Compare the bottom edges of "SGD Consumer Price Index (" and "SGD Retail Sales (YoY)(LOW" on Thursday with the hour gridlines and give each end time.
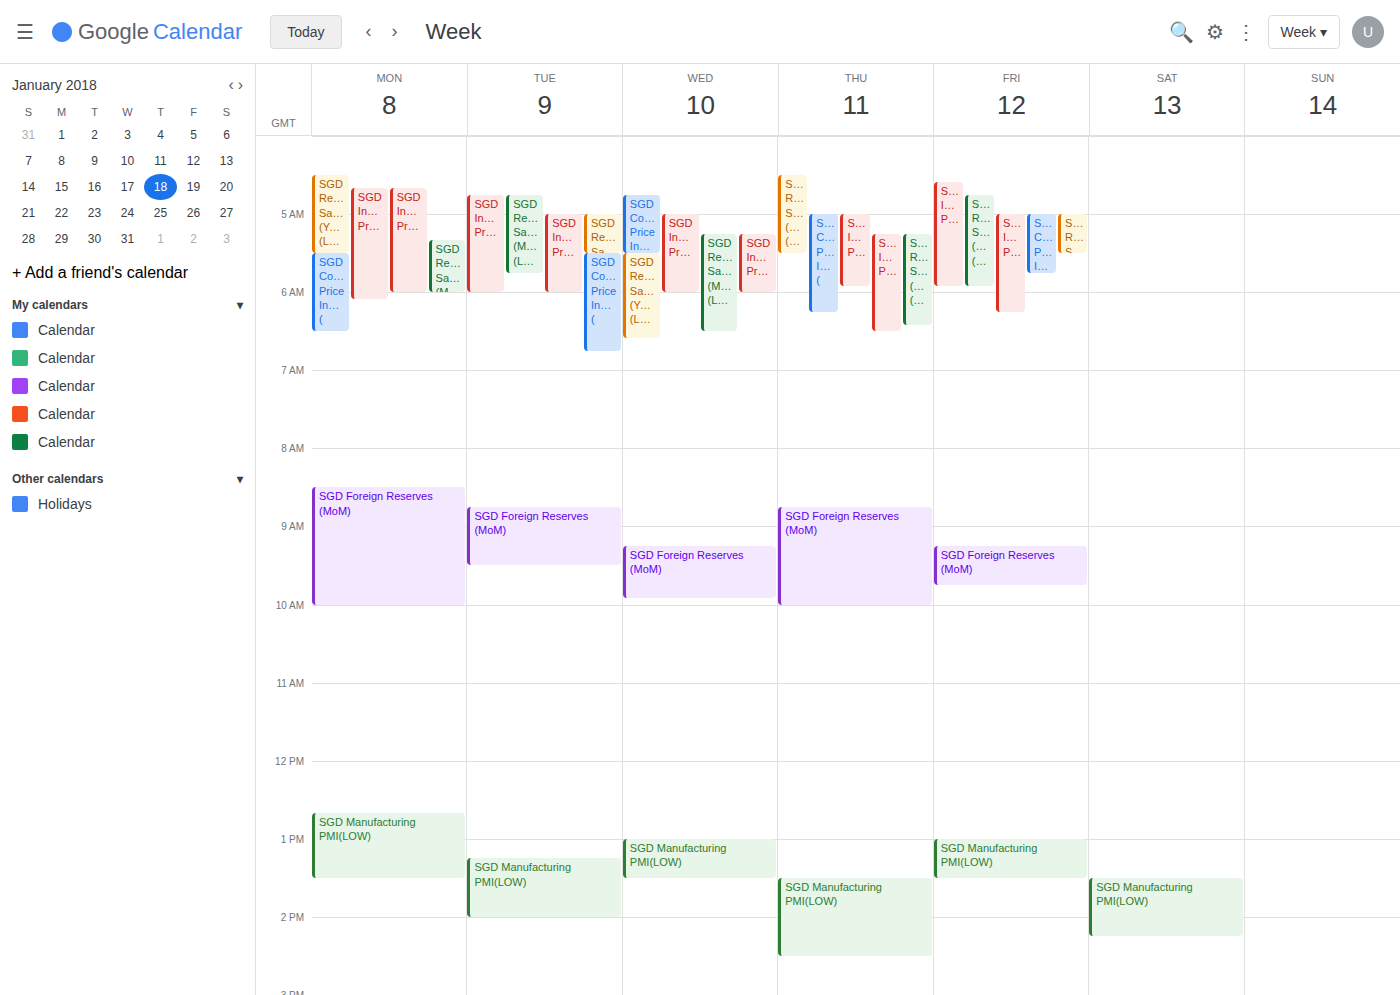
"SGD Consumer Price Index (": 6:15 AM, neither: a quarter of the way from the 6 AM line to the 7 AM line. "SGD Retail Sales (YoY)(LOW": 5:30 AM, halfway between the 5 AM and 6 AM lines.